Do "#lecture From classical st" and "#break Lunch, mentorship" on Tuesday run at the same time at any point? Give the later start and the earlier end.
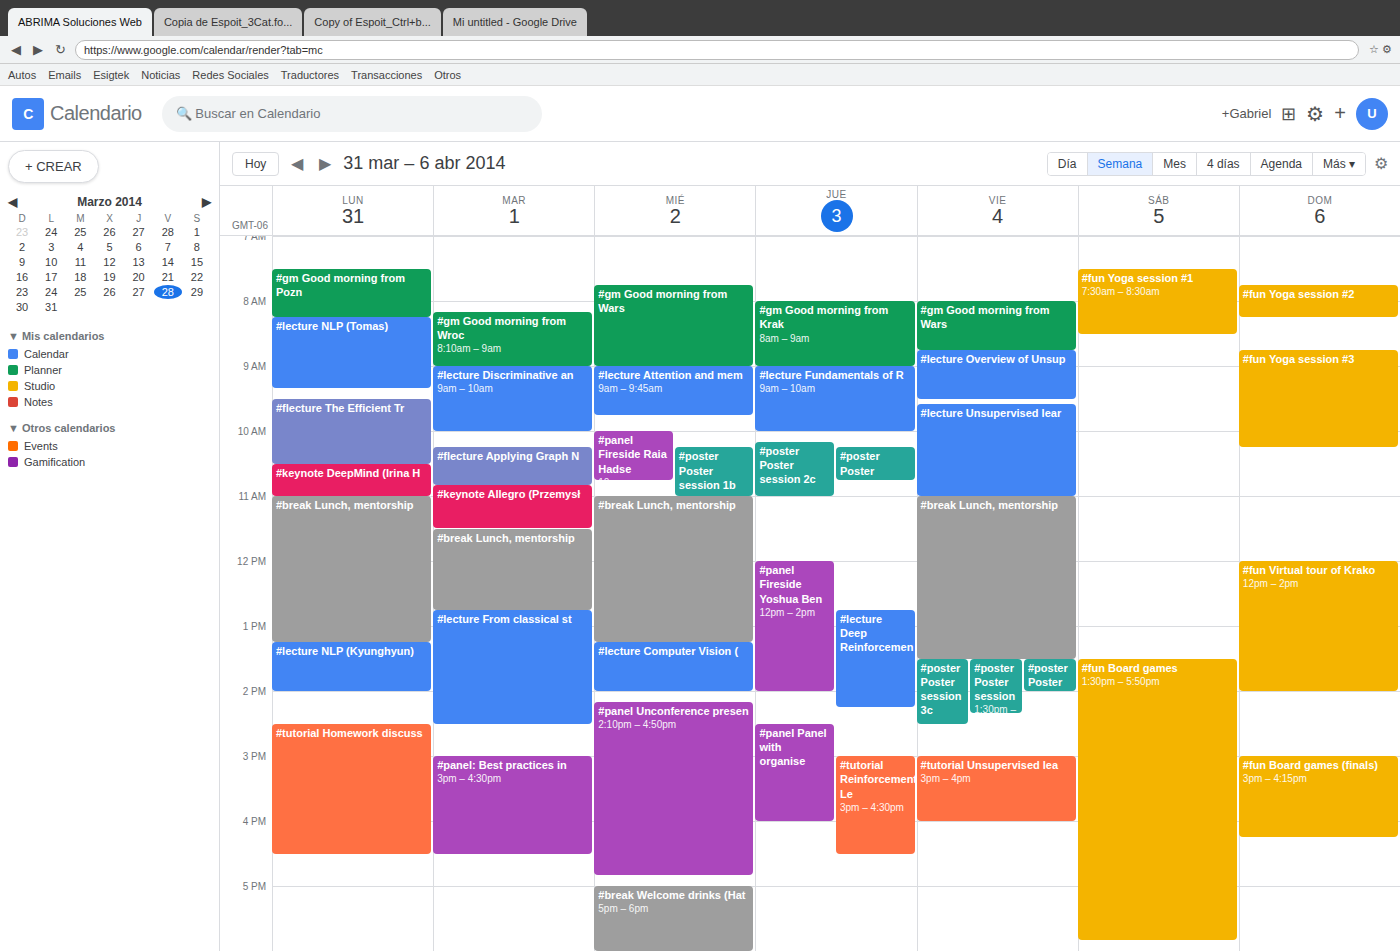
"#break Lunch, mentorship" ends at 12:45 PM, exactly when "#lecture From classical st" starts -- they touch but do not overlap.